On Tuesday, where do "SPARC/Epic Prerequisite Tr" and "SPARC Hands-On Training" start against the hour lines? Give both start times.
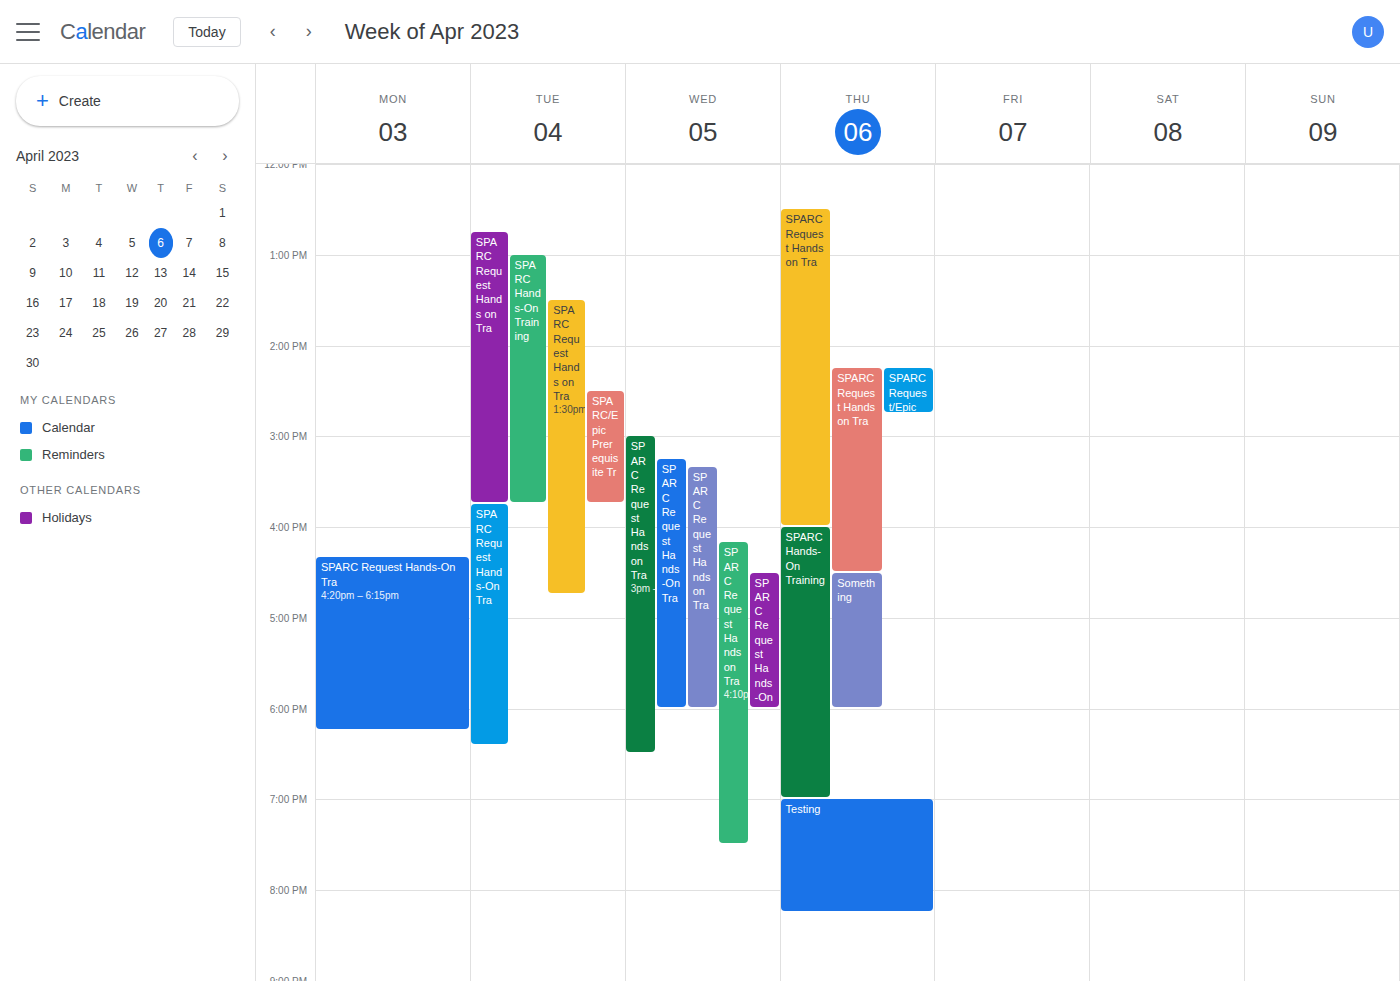
"SPARC/Epic Prerequisite Tr": 2:30 PM, halfway between the 2 PM and 3 PM lines. "SPARC Hands-On Training": 1:00 PM, exactly on the 1 PM line.